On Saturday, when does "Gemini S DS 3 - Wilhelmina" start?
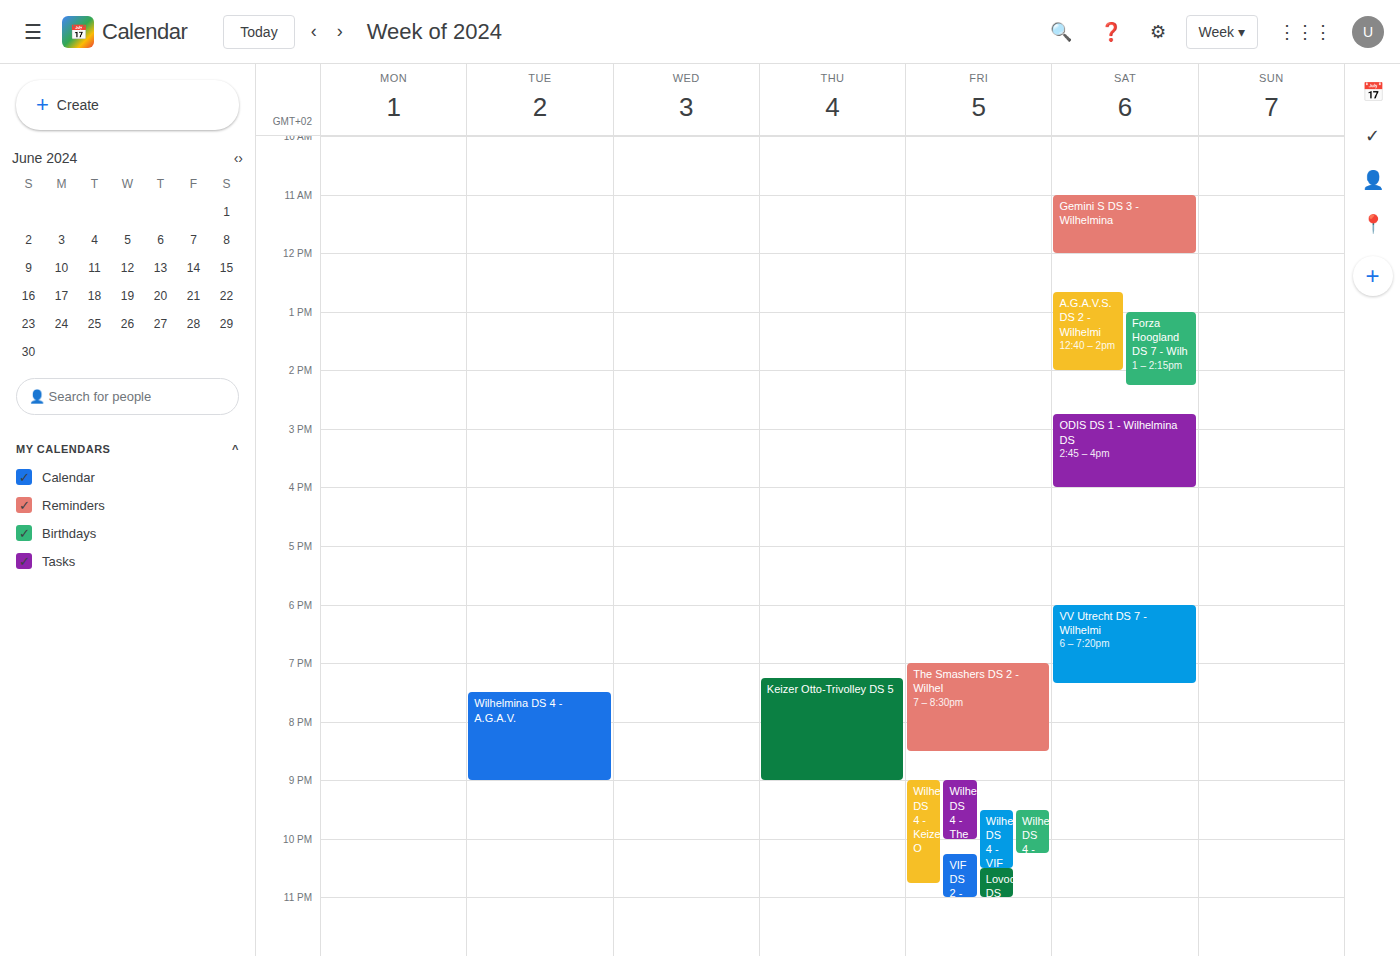
11:00 AM